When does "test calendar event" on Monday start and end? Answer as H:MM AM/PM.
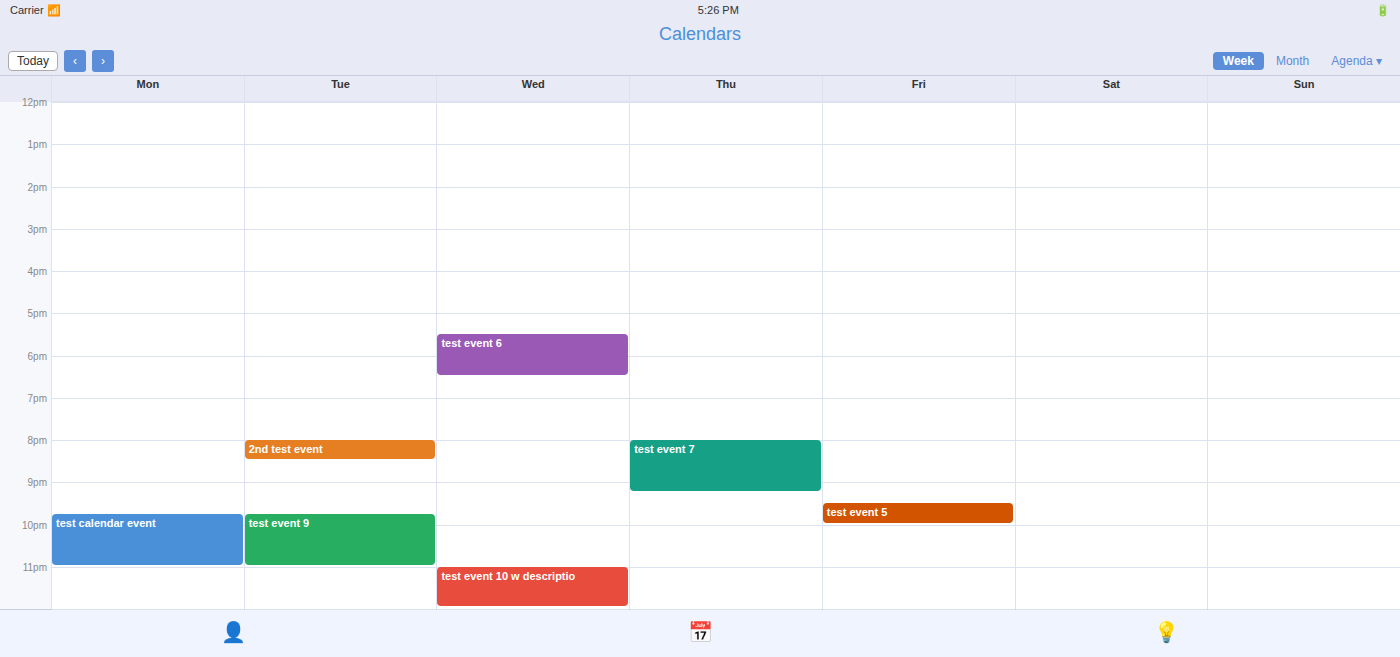
9:45 PM to 11:00 PM